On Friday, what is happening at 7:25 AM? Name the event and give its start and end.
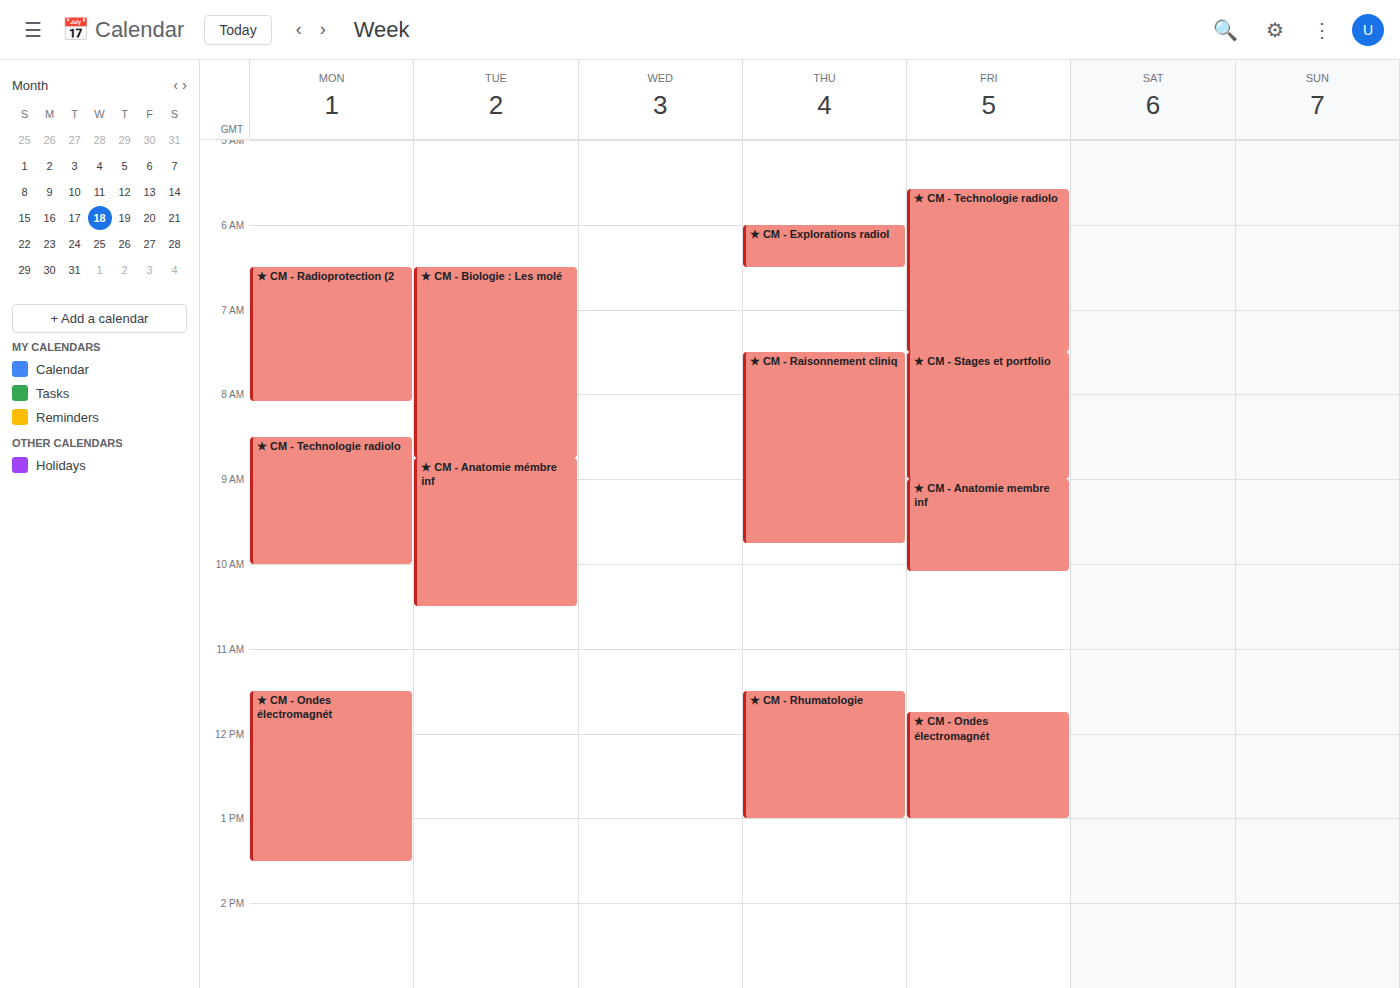
"★ CM - Technologie radiolo", 5:35 AM to 7:30 AM